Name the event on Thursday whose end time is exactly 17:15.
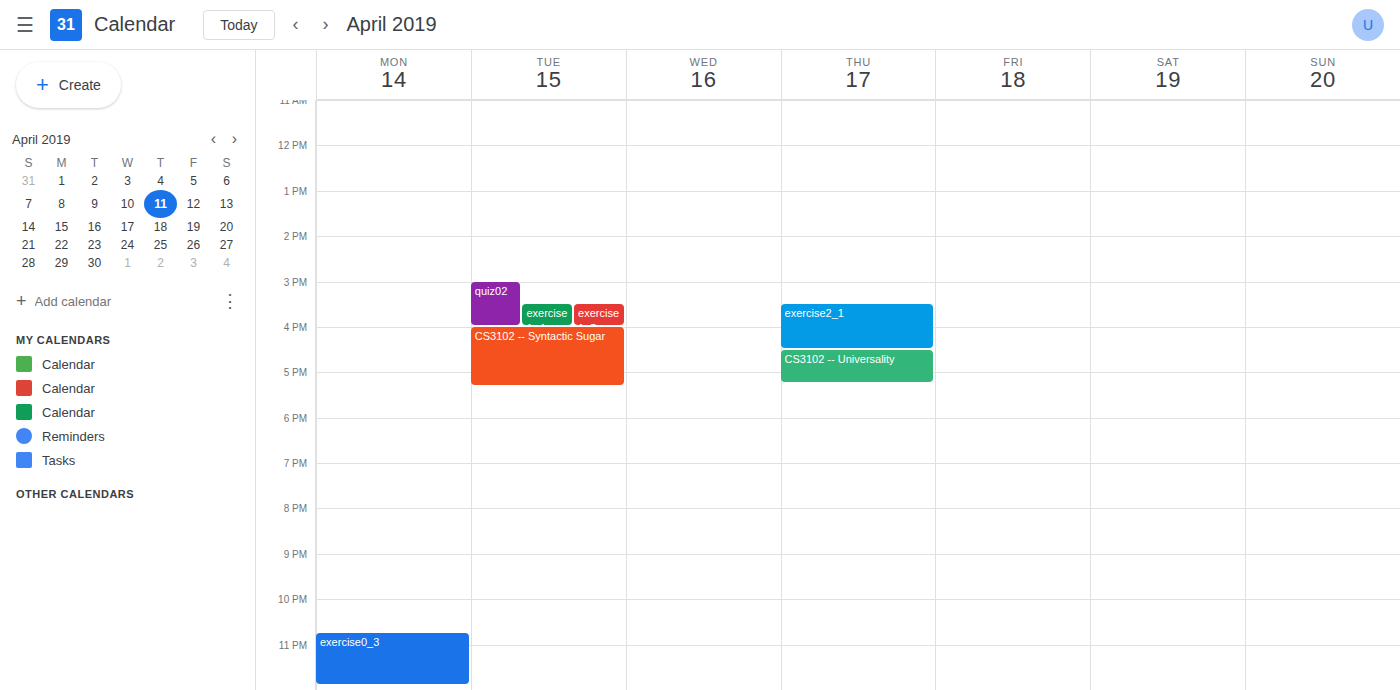
"CS3102 -- Universality"